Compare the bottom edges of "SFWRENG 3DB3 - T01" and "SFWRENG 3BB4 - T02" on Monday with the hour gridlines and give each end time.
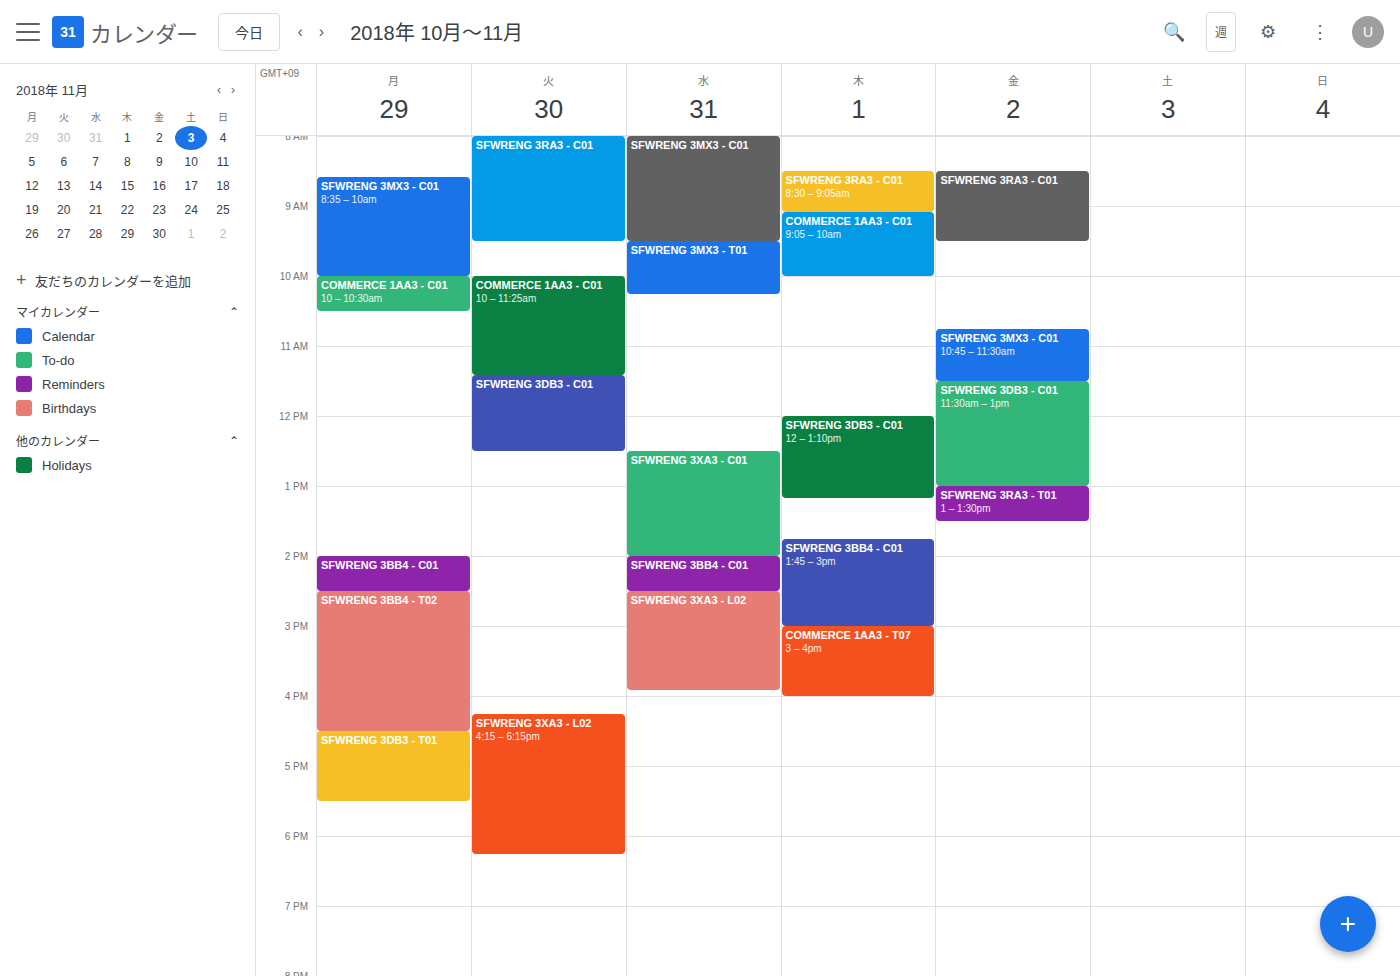
"SFWRENG 3DB3 - T01": 5:30 PM, halfway between the 5 PM and 6 PM lines. "SFWRENG 3BB4 - T02": 4:30 PM, halfway between the 4 PM and 5 PM lines.